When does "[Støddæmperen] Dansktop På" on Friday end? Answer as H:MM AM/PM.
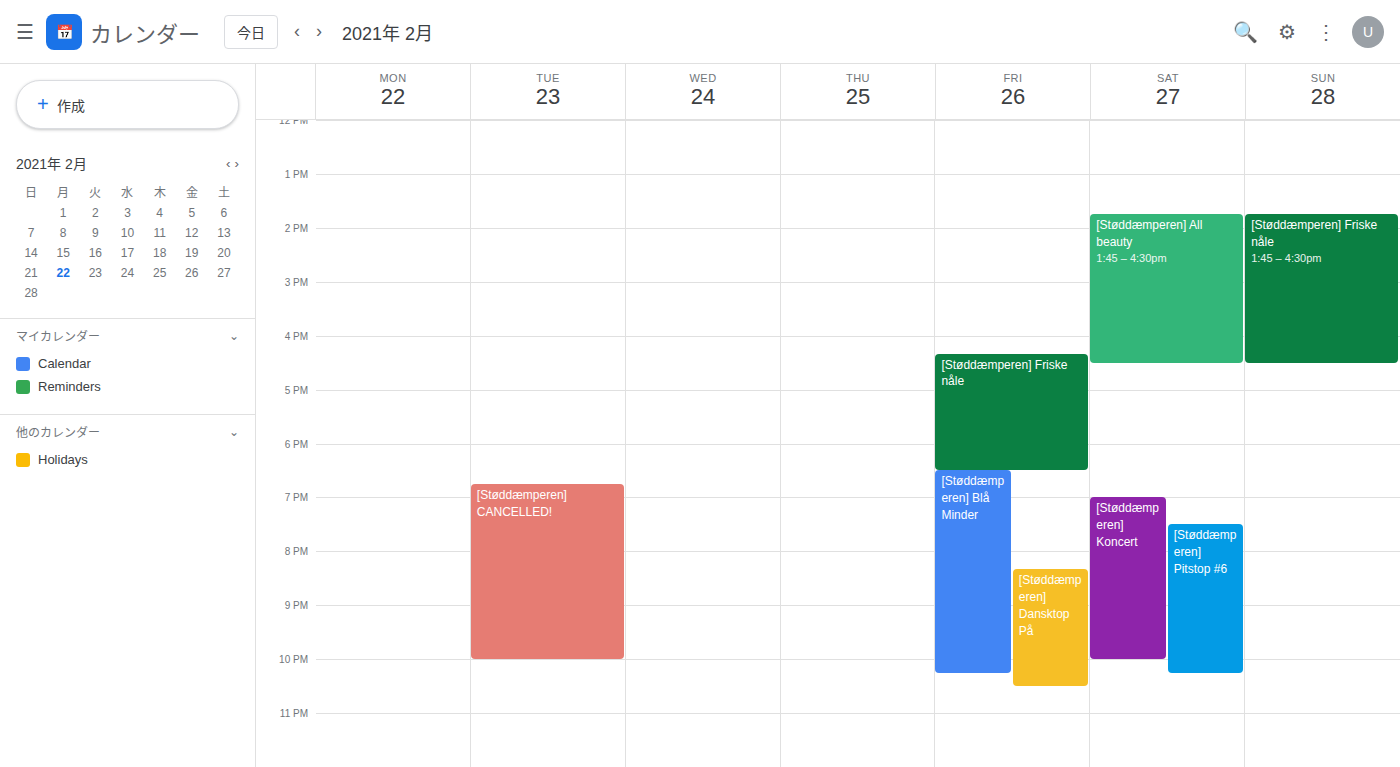
10:30 PM